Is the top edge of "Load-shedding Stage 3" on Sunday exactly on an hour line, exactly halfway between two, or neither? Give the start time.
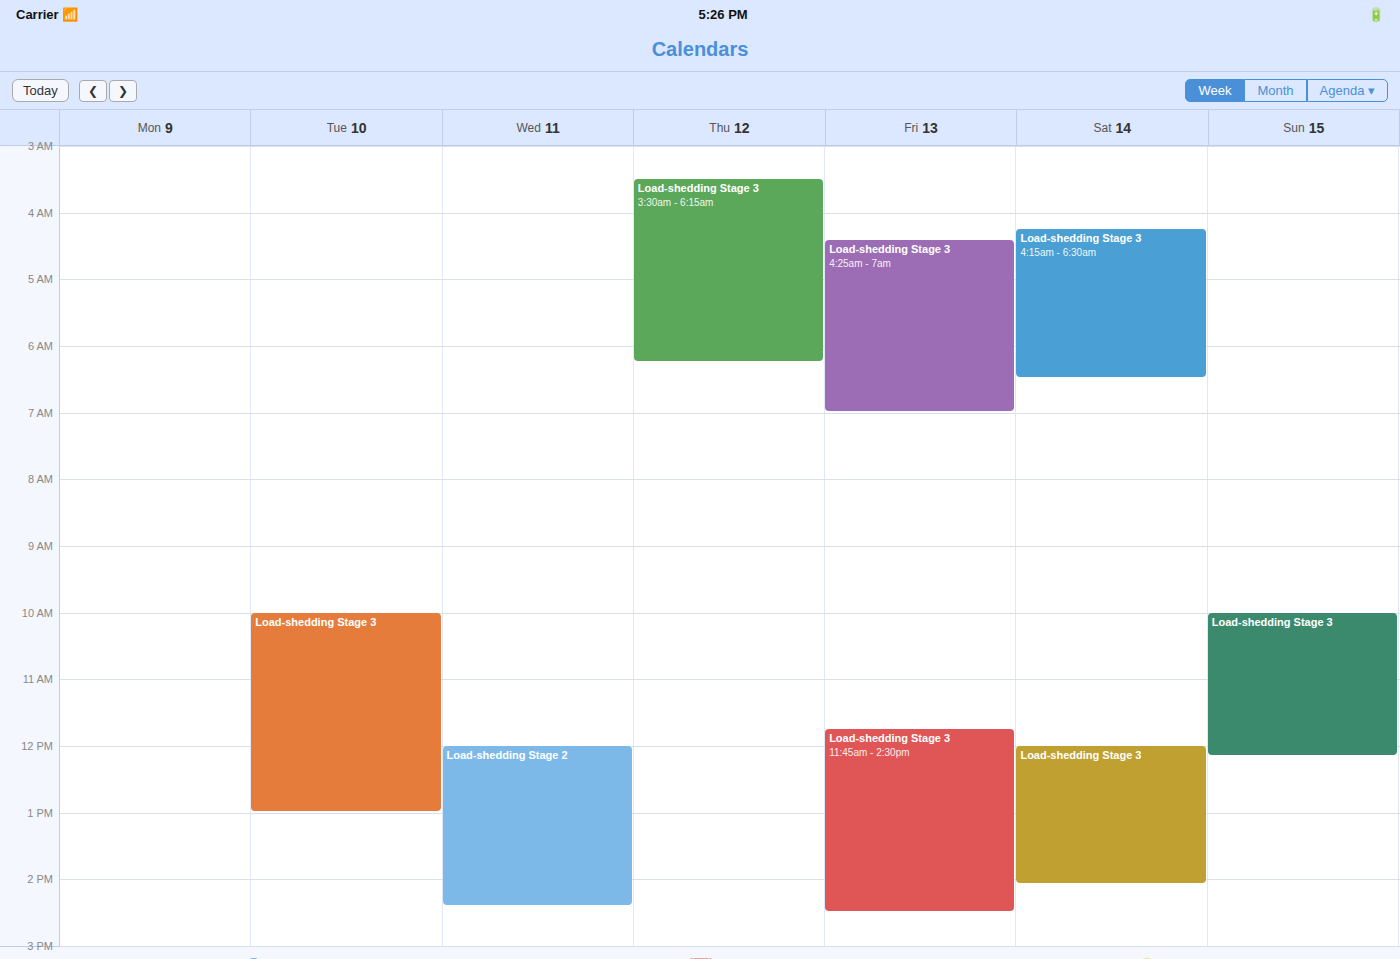
10:00 AM -- exactly on the 10 AM line.